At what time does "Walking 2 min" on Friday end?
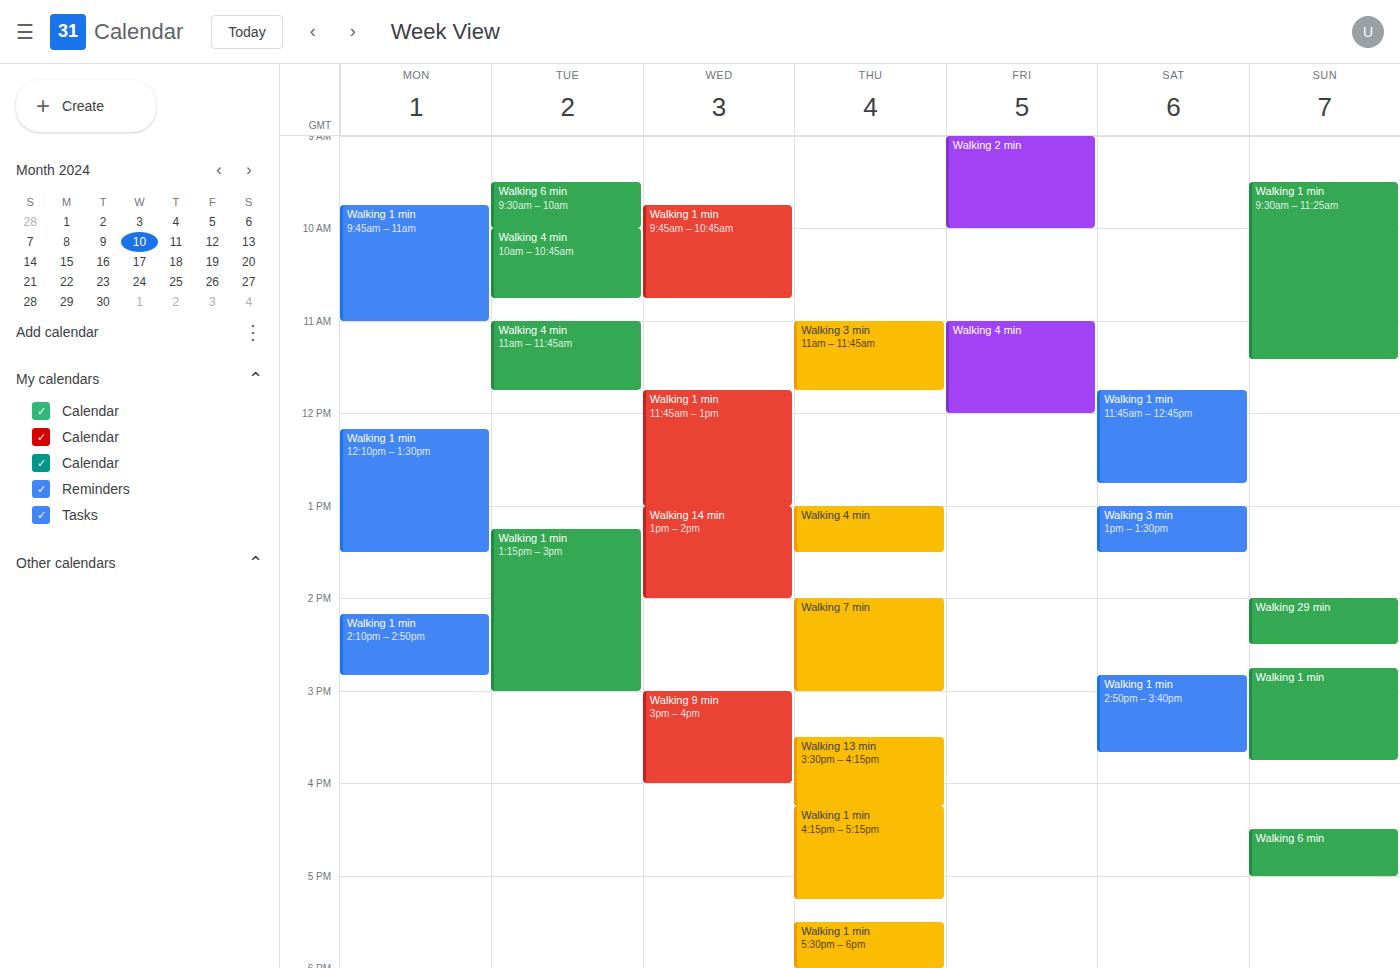
10:00 AM